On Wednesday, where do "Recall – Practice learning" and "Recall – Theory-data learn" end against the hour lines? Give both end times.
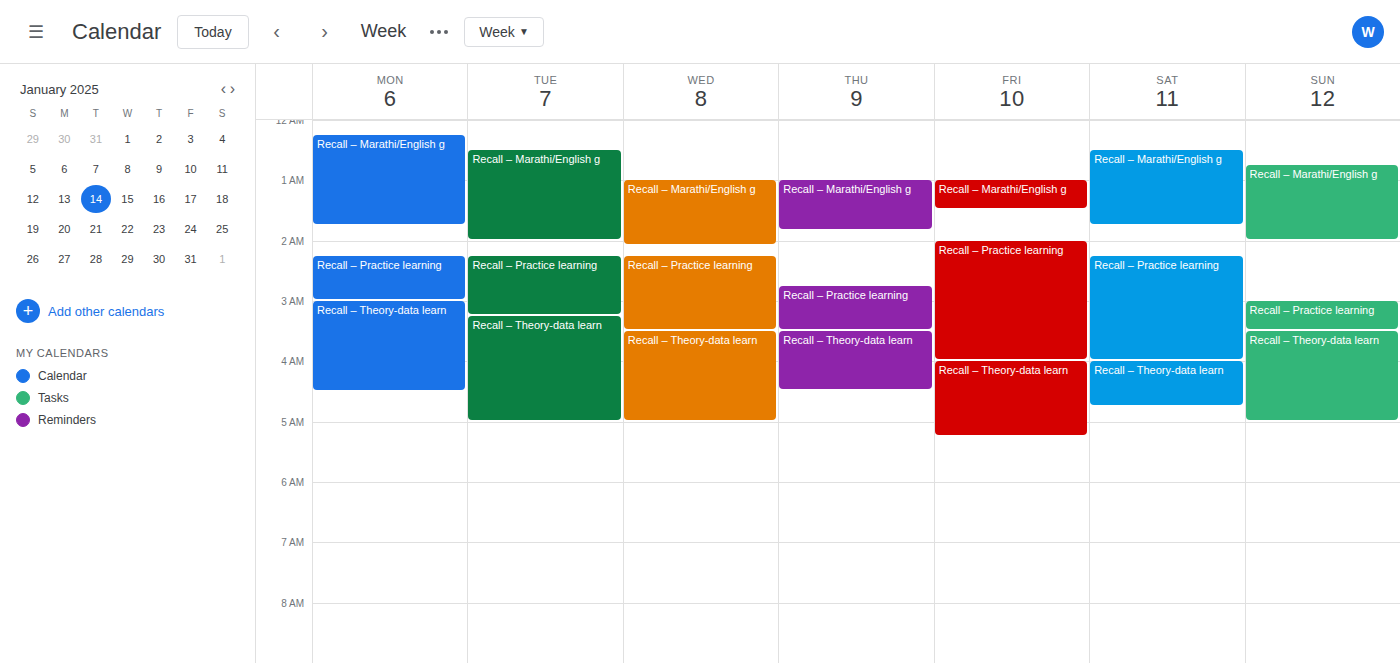
"Recall – Practice learning": 03:30, halfway between the 03:00 and 04:00 lines. "Recall – Theory-data learn": 05:00, exactly on the 05:00 line.